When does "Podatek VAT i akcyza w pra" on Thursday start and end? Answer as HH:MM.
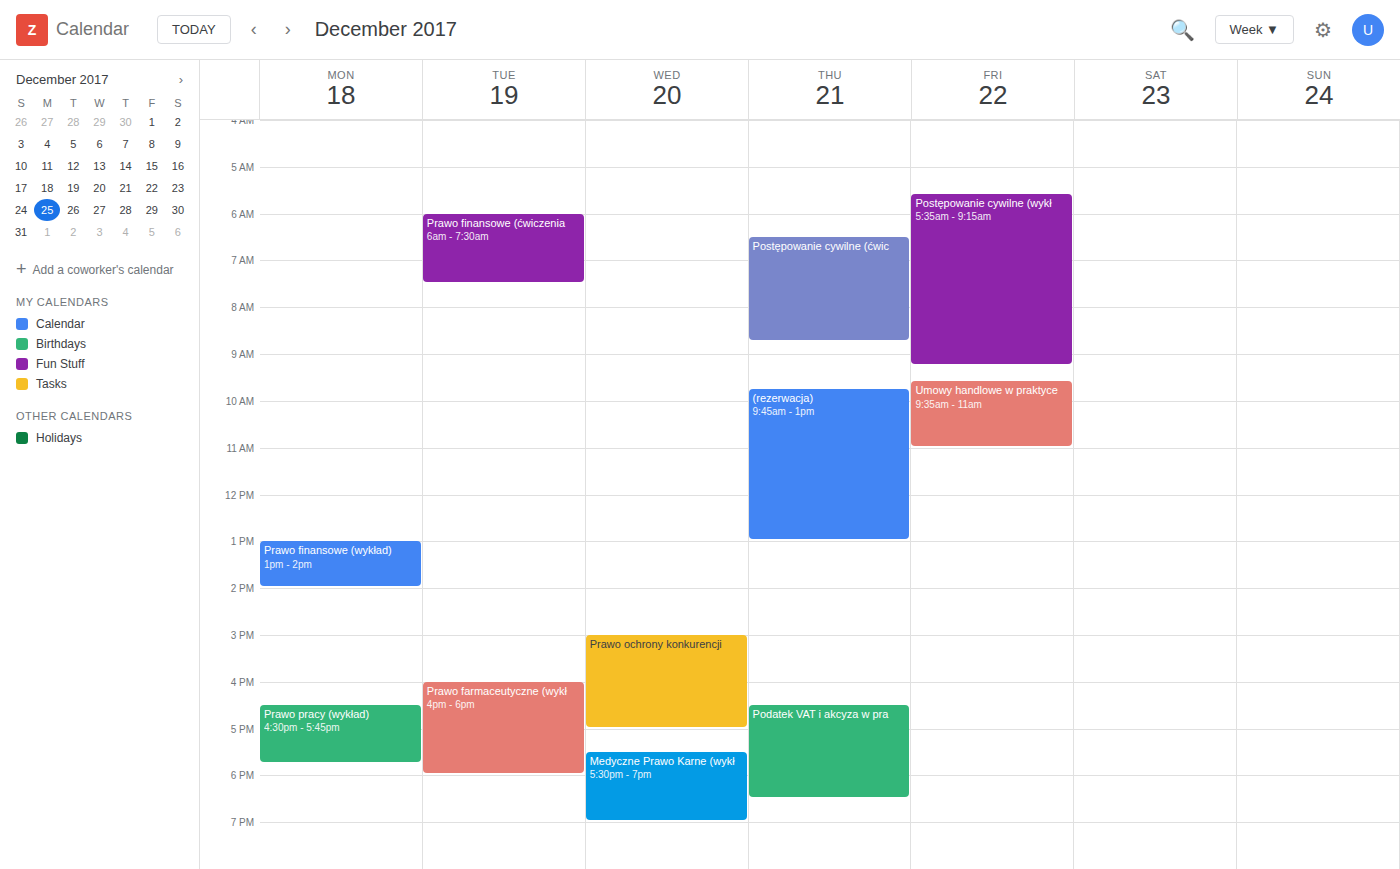
16:30 to 18:30